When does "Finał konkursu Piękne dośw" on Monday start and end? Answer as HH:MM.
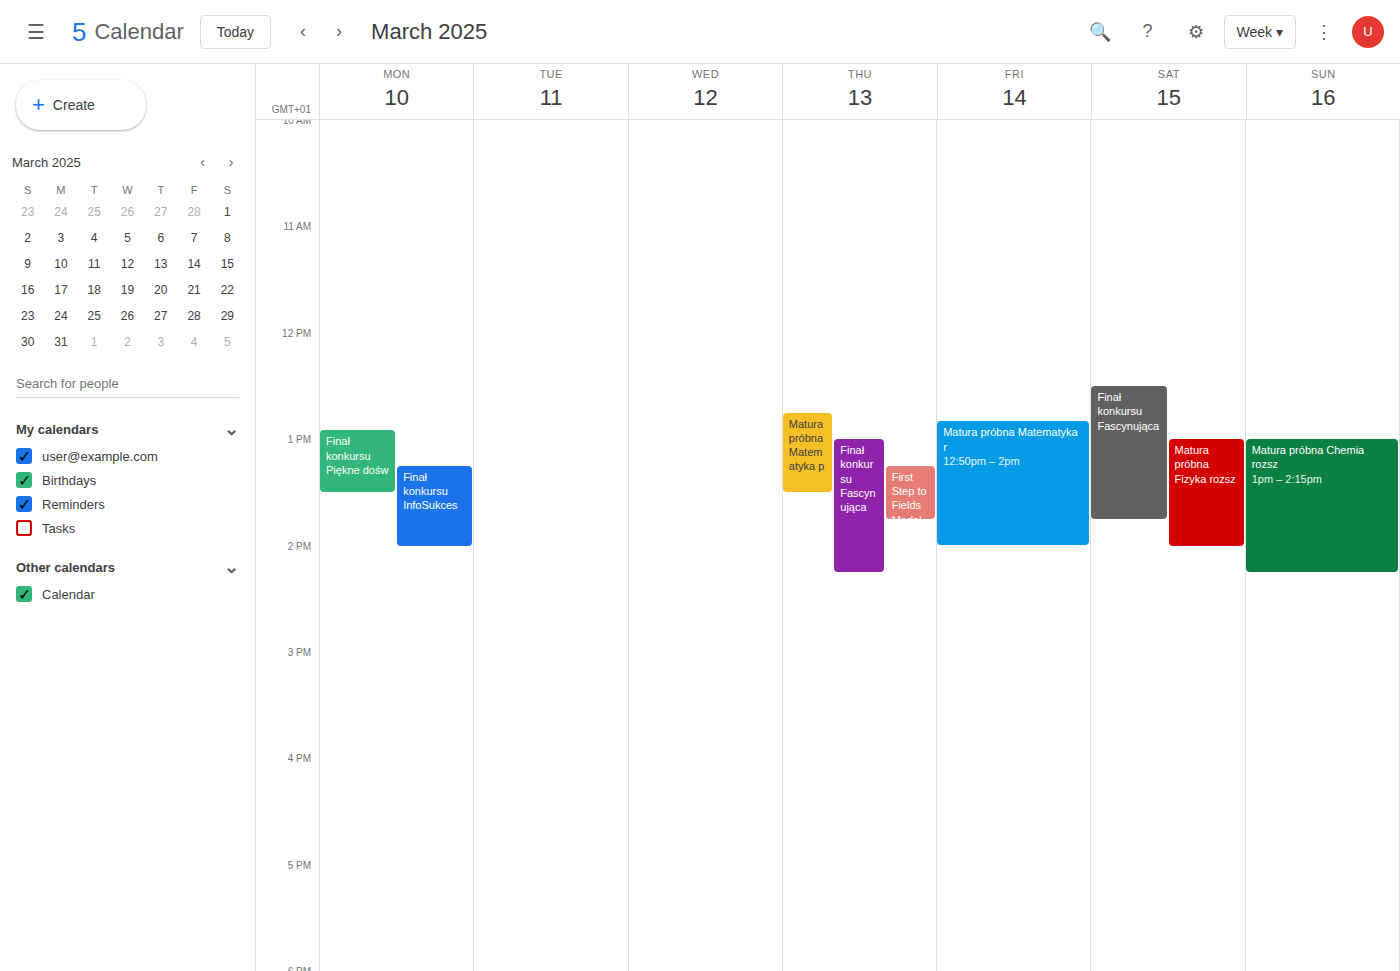
12:55 to 13:30